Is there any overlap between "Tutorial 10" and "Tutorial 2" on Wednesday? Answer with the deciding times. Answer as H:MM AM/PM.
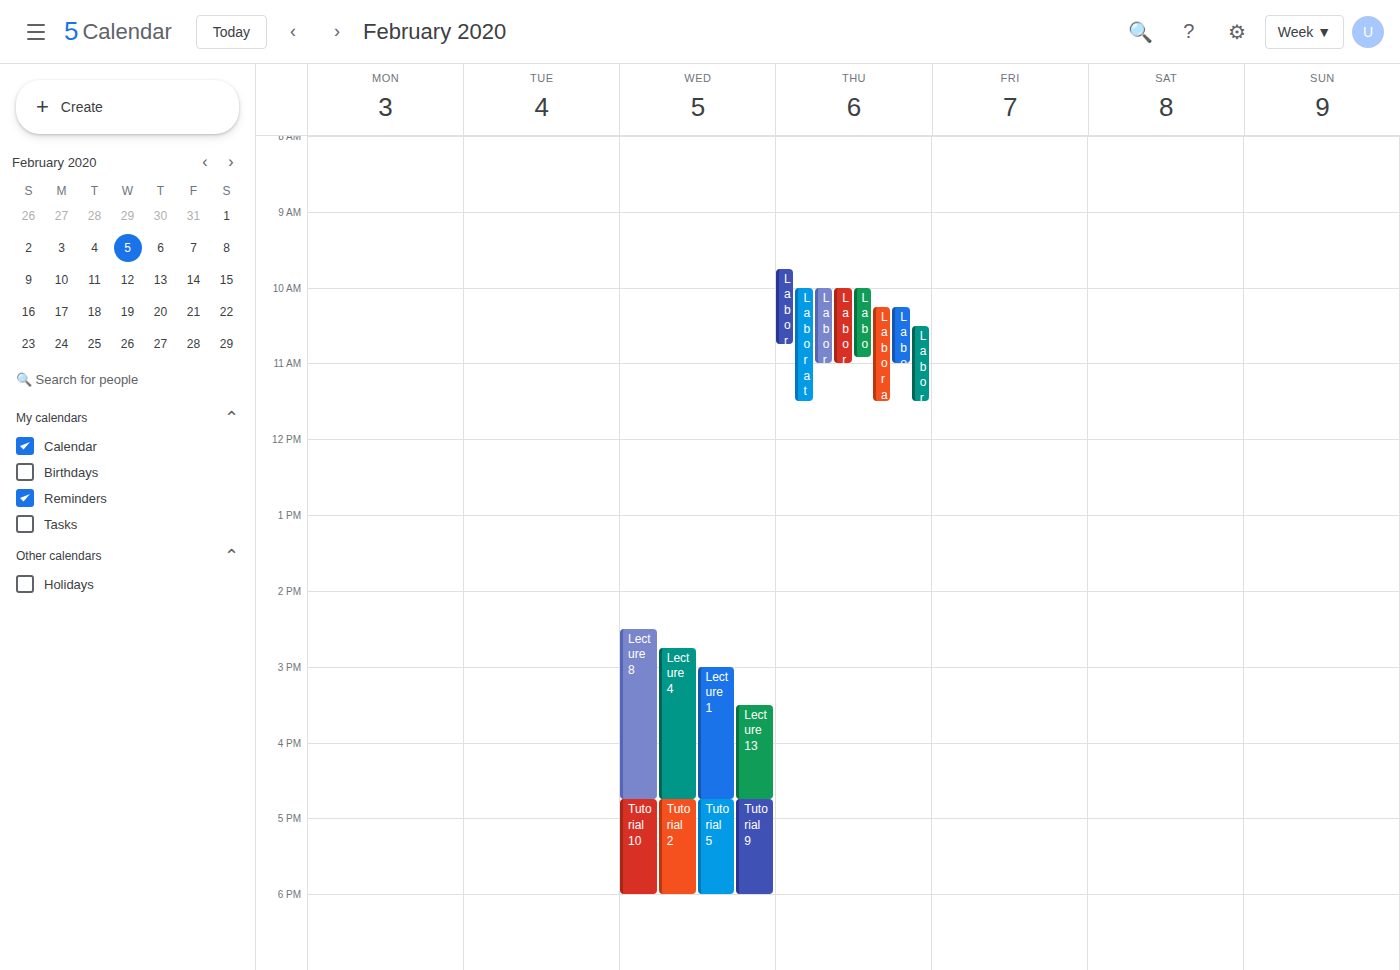
"Tutorial 10" runs 4:45 PM to 6:00 PM, inside "Tutorial 2" -- they overlap.